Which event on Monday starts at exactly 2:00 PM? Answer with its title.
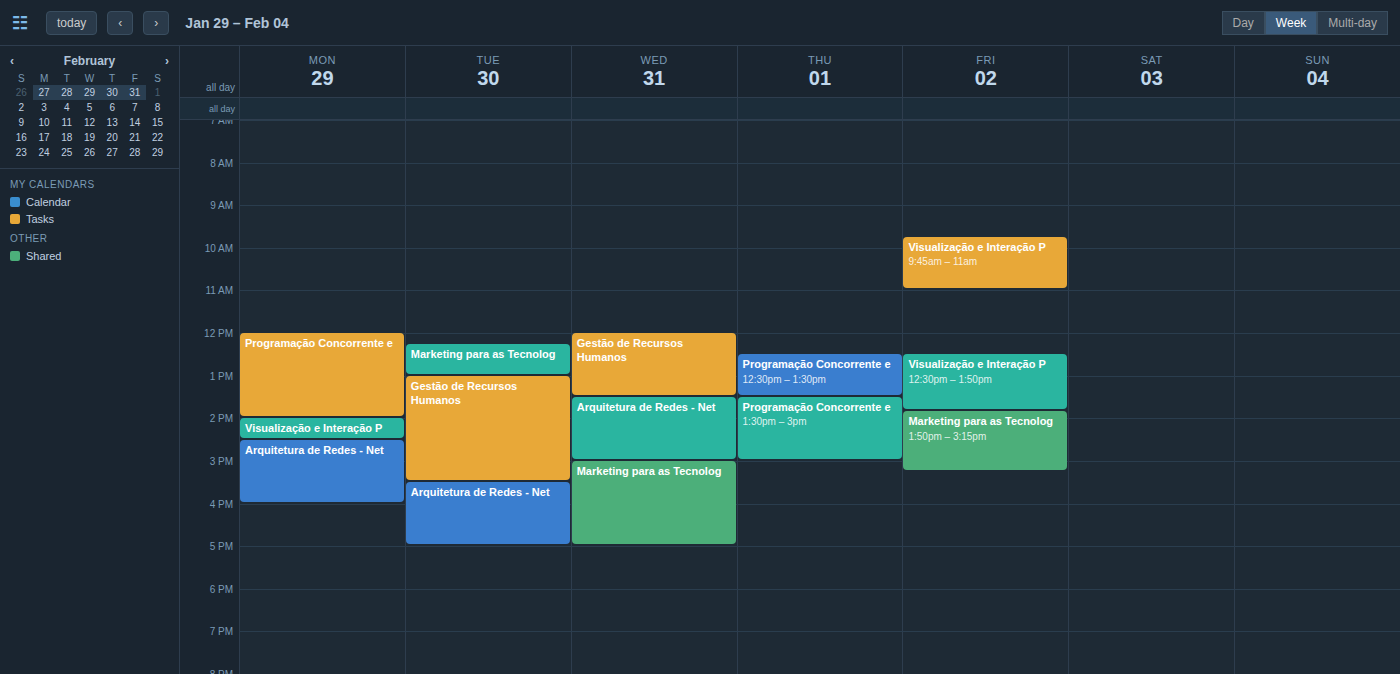
"Visualização e Interação P"